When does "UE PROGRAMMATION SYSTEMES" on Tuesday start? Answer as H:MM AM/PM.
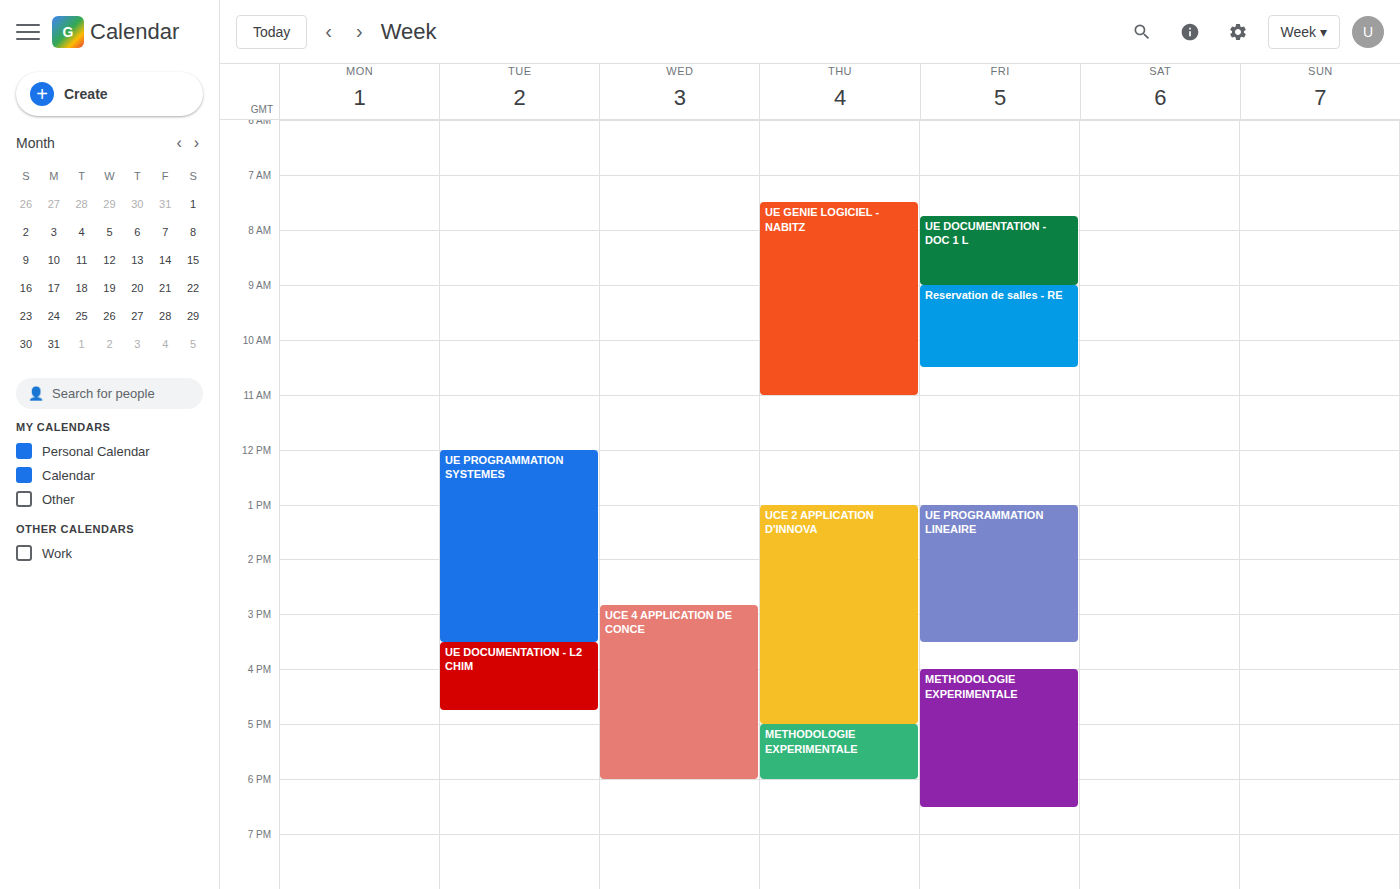
12:00 PM